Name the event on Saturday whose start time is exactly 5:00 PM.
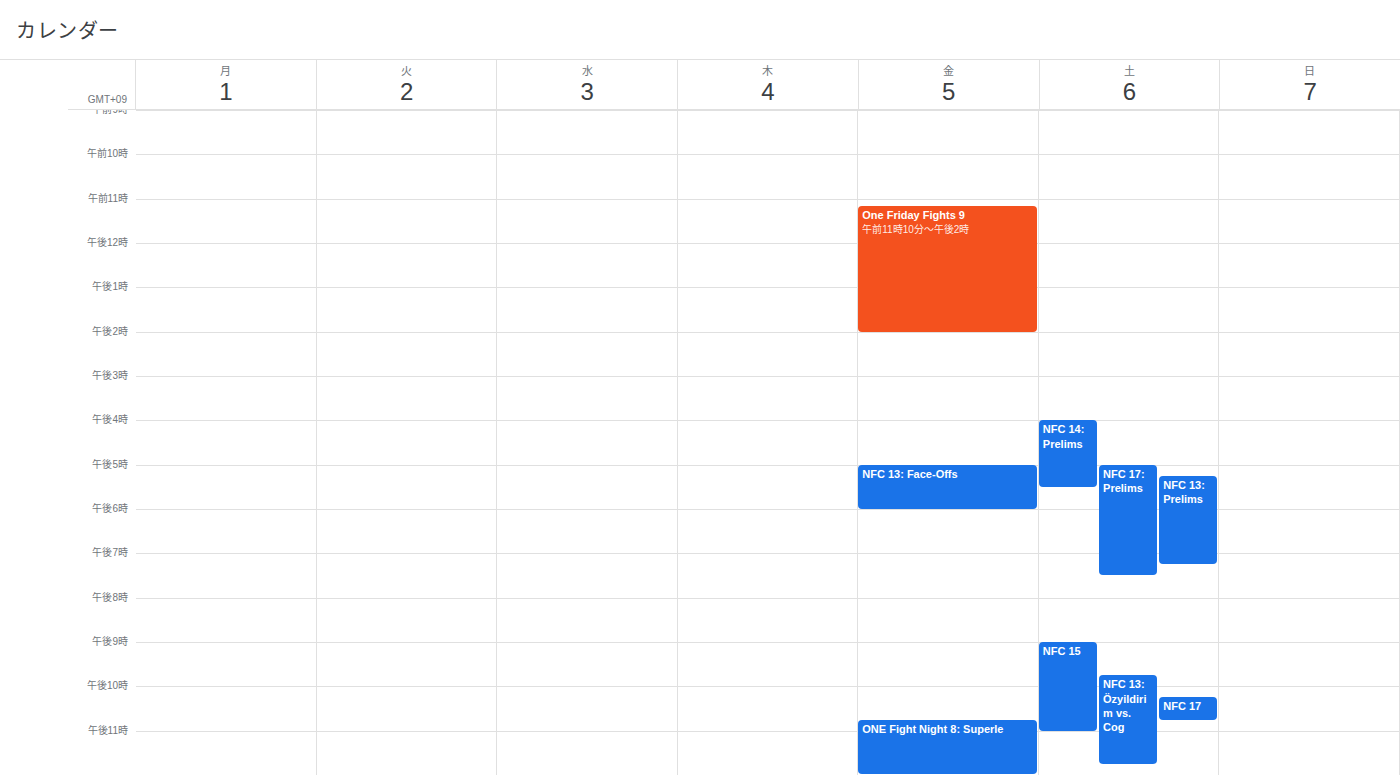
"NFC 17: Prelims"